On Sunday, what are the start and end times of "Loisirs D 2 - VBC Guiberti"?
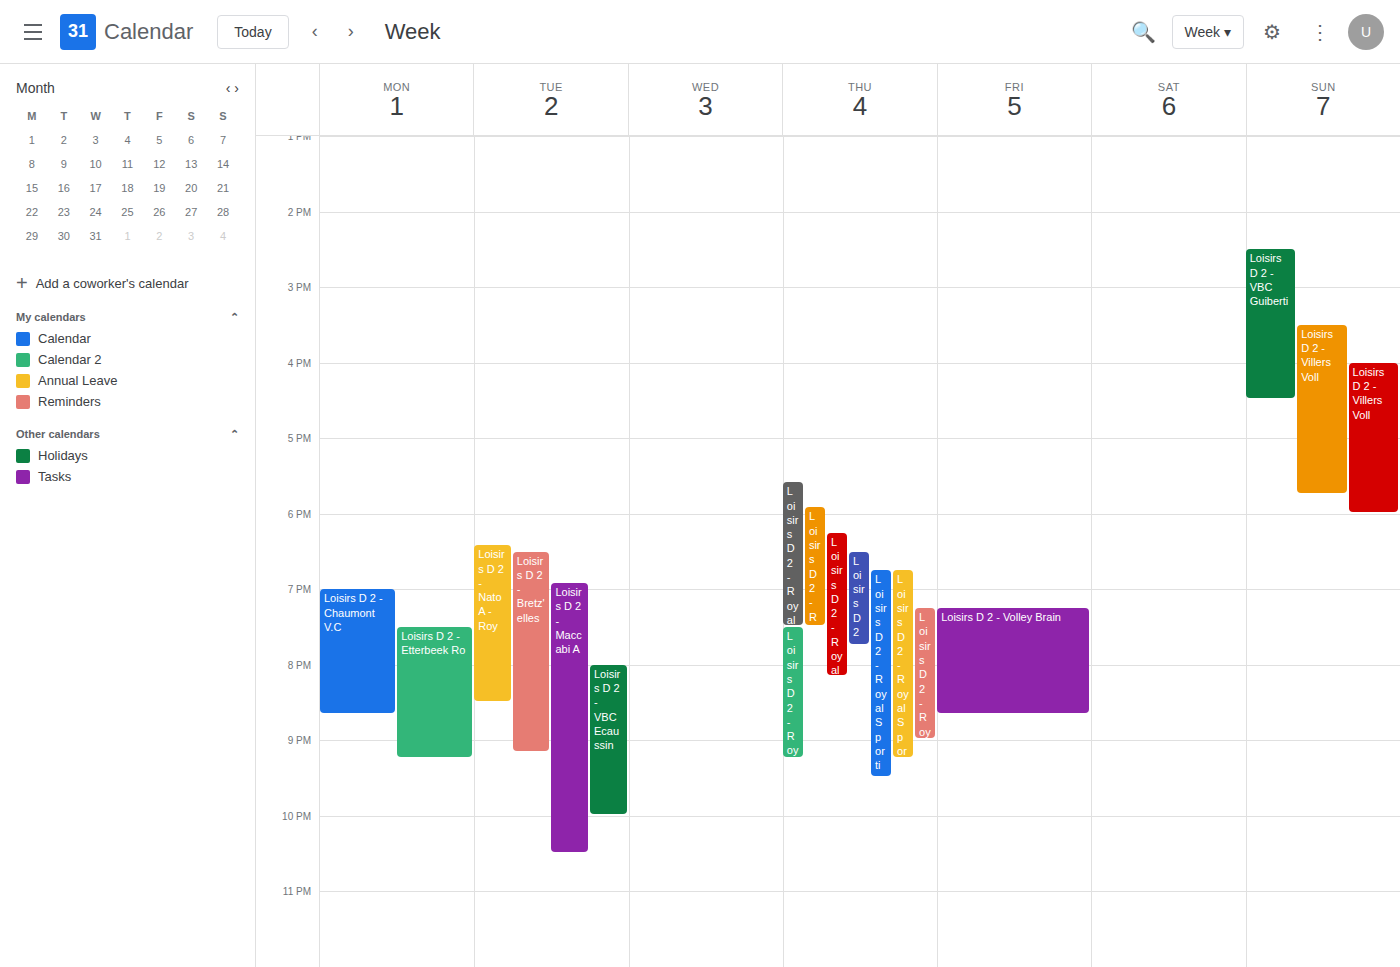
2:30 PM to 4:30 PM